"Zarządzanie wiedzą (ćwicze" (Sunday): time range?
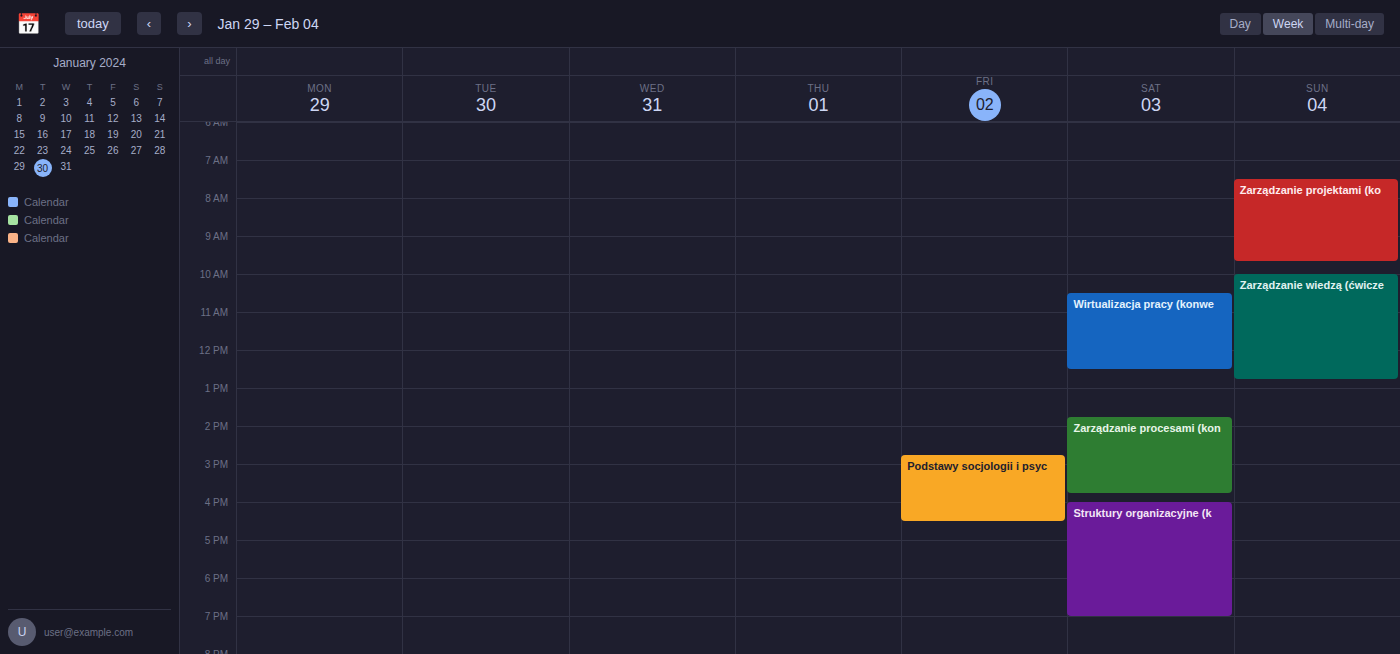
10:00 to 12:45